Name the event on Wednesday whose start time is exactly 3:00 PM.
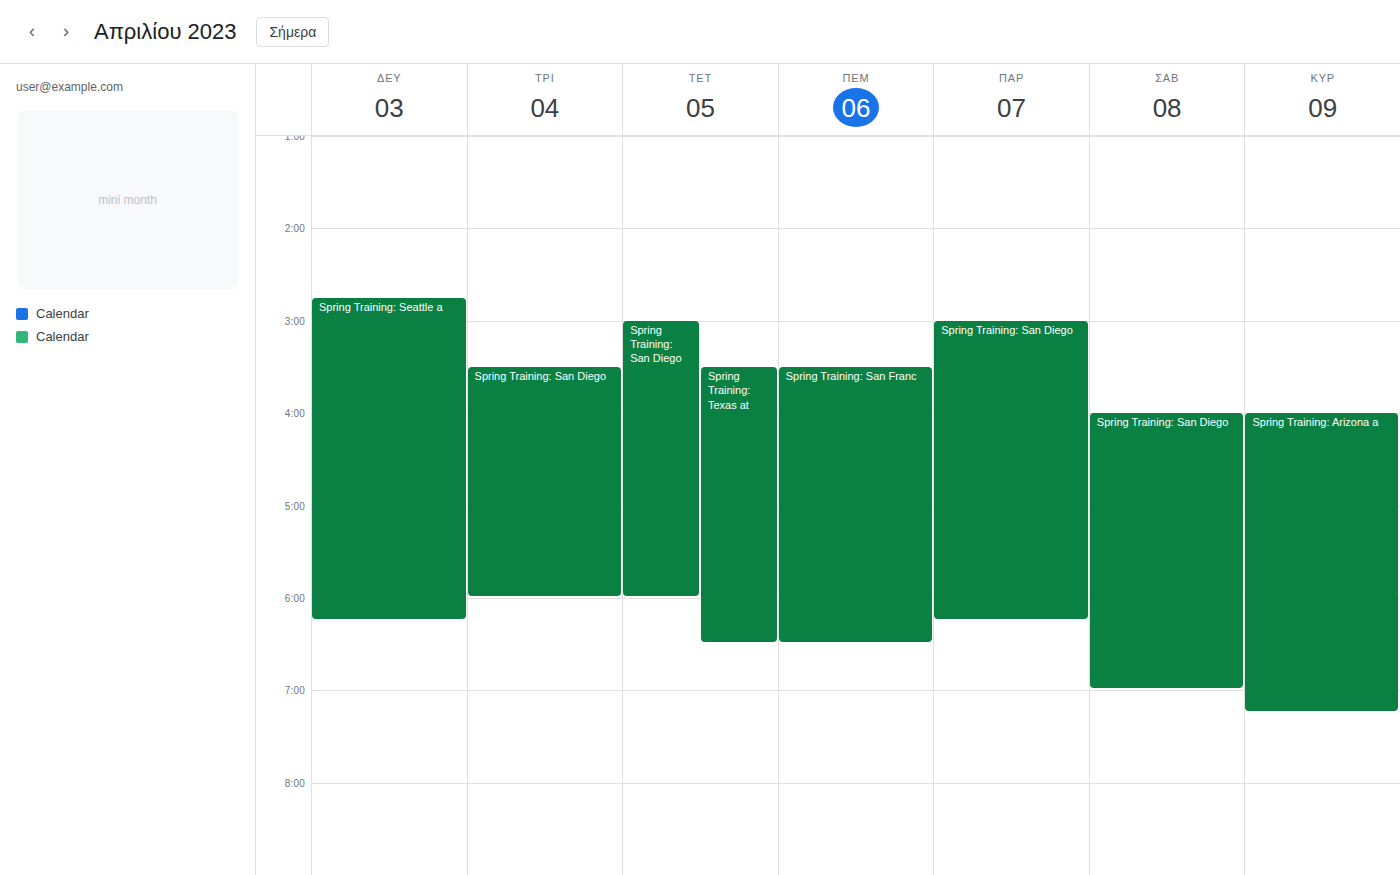
"Spring Training: San Diego"